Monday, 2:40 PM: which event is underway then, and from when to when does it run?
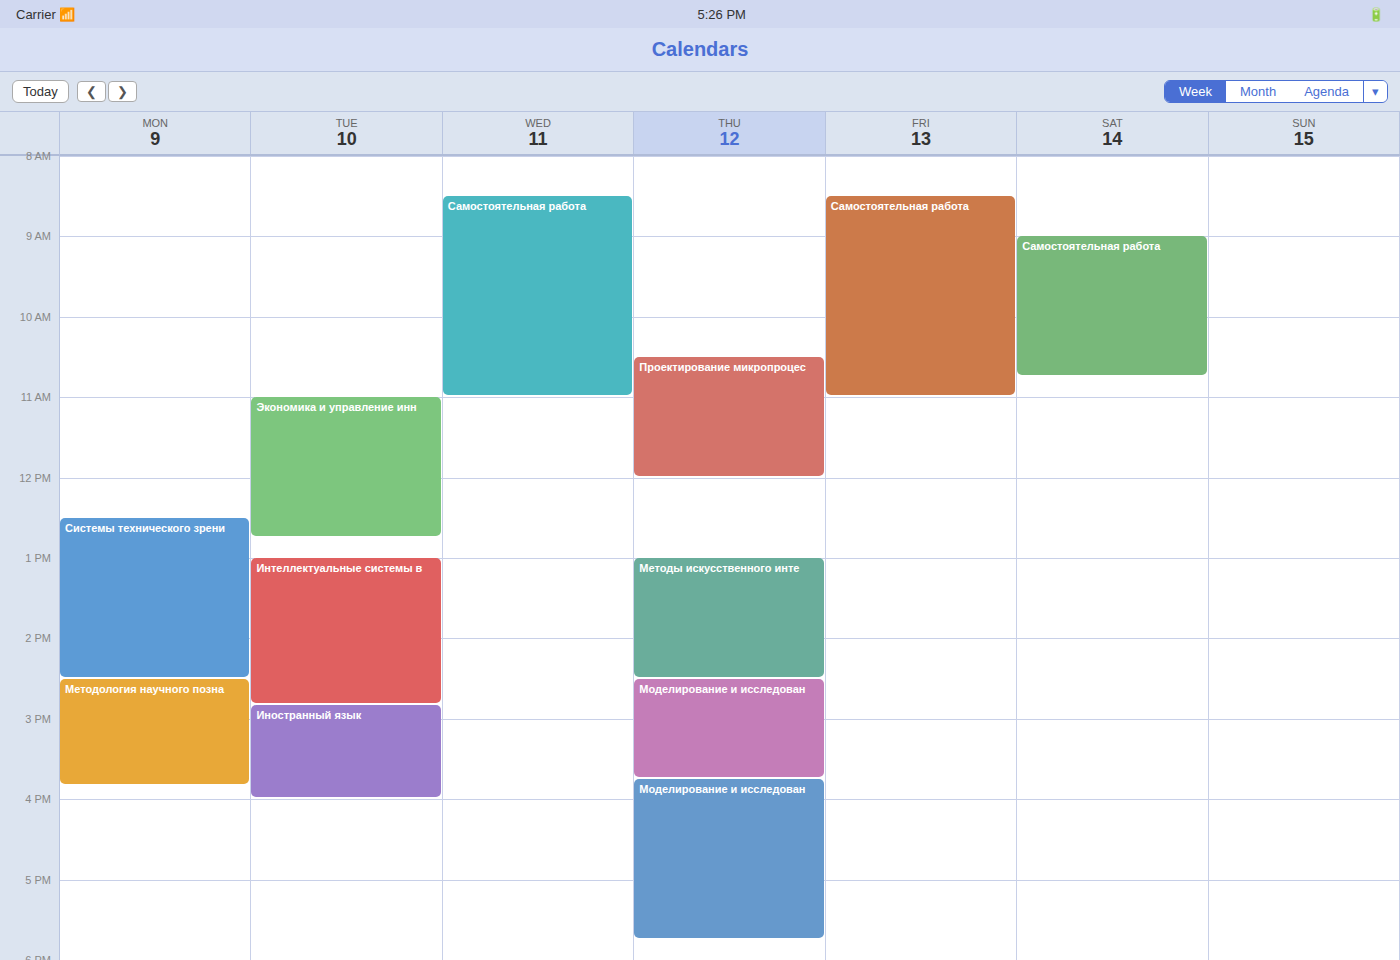
"Методология научного позна", 2:30 PM to 3:50 PM